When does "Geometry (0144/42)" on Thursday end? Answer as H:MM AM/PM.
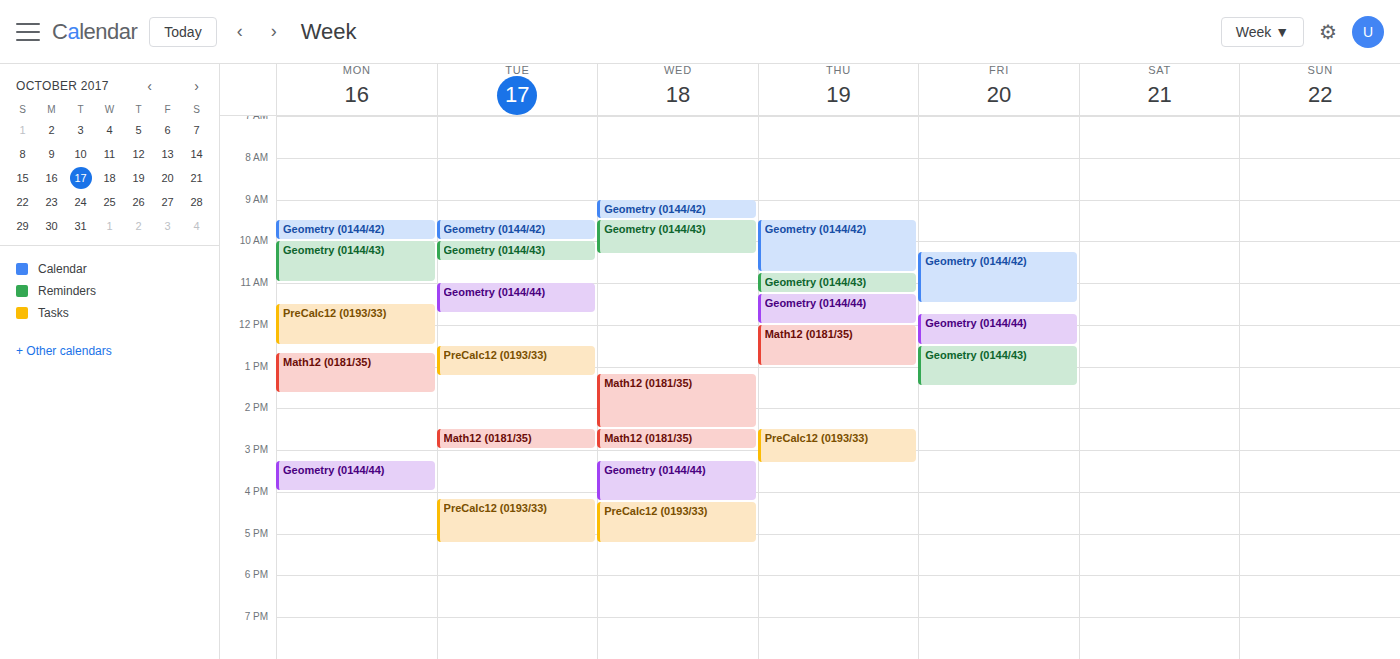
10:45 AM